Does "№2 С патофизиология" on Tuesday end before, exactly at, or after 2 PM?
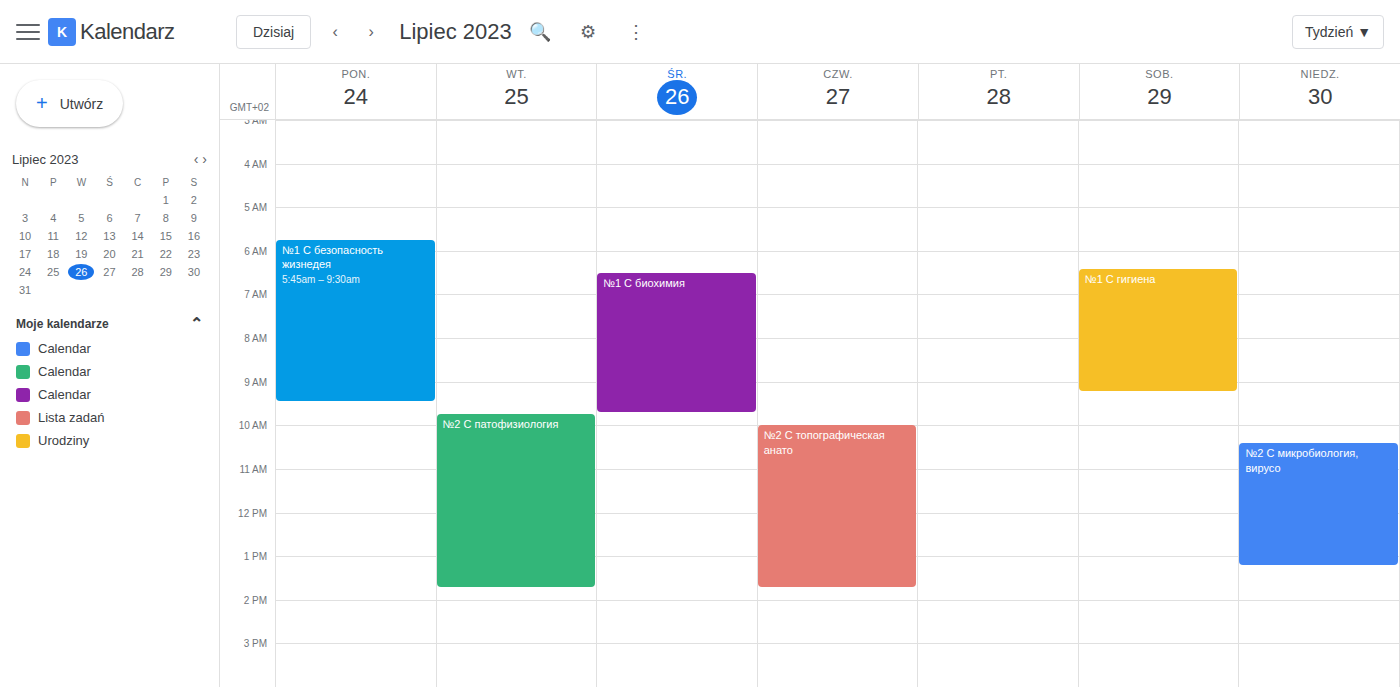
1:45 PM -- before 2 PM, 15 minutes above the 2 PM line.